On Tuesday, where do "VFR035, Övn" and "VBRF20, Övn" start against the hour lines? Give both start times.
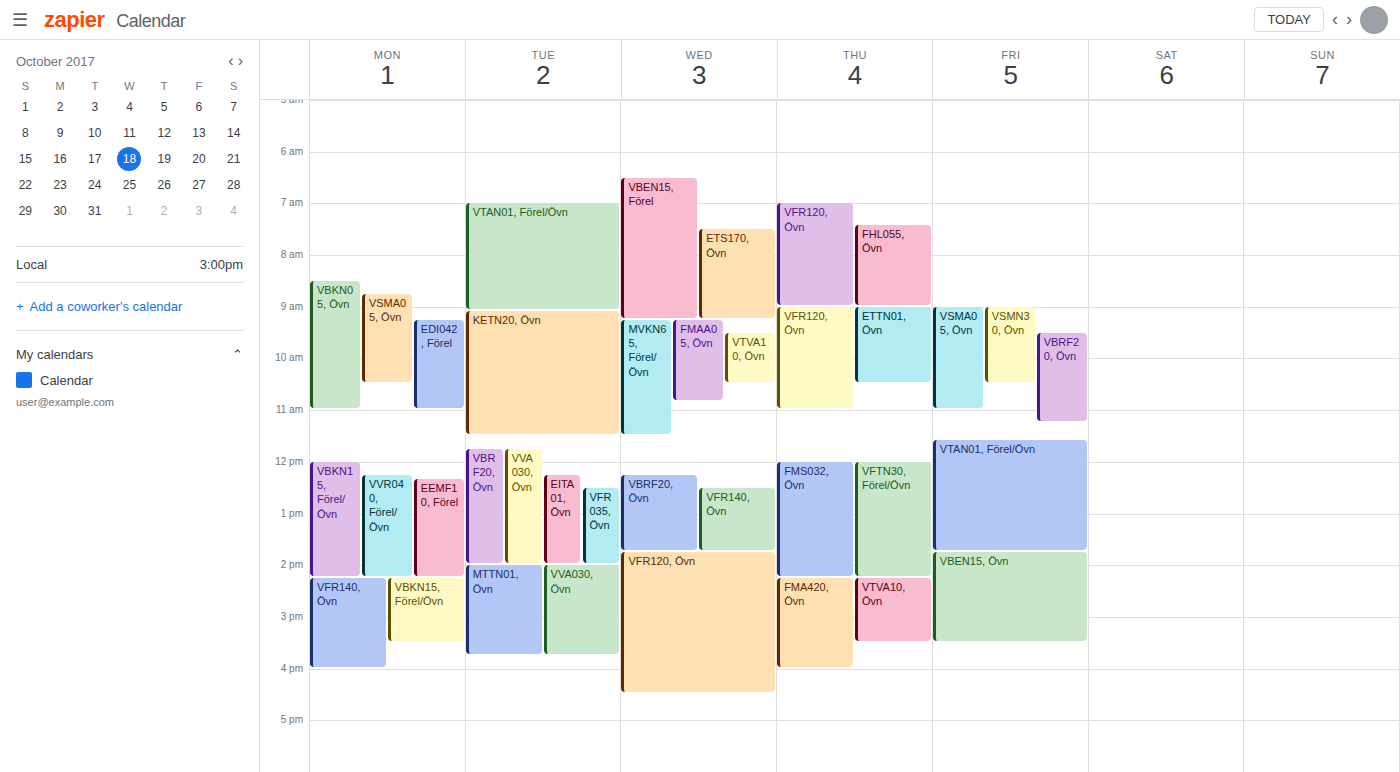
"VFR035, Övn": 12:30 PM, halfway between the 12 PM and 1 PM lines. "VBRF20, Övn": 11:45 AM, neither: three quarters of the way from the 11 AM line to the 12 PM line.